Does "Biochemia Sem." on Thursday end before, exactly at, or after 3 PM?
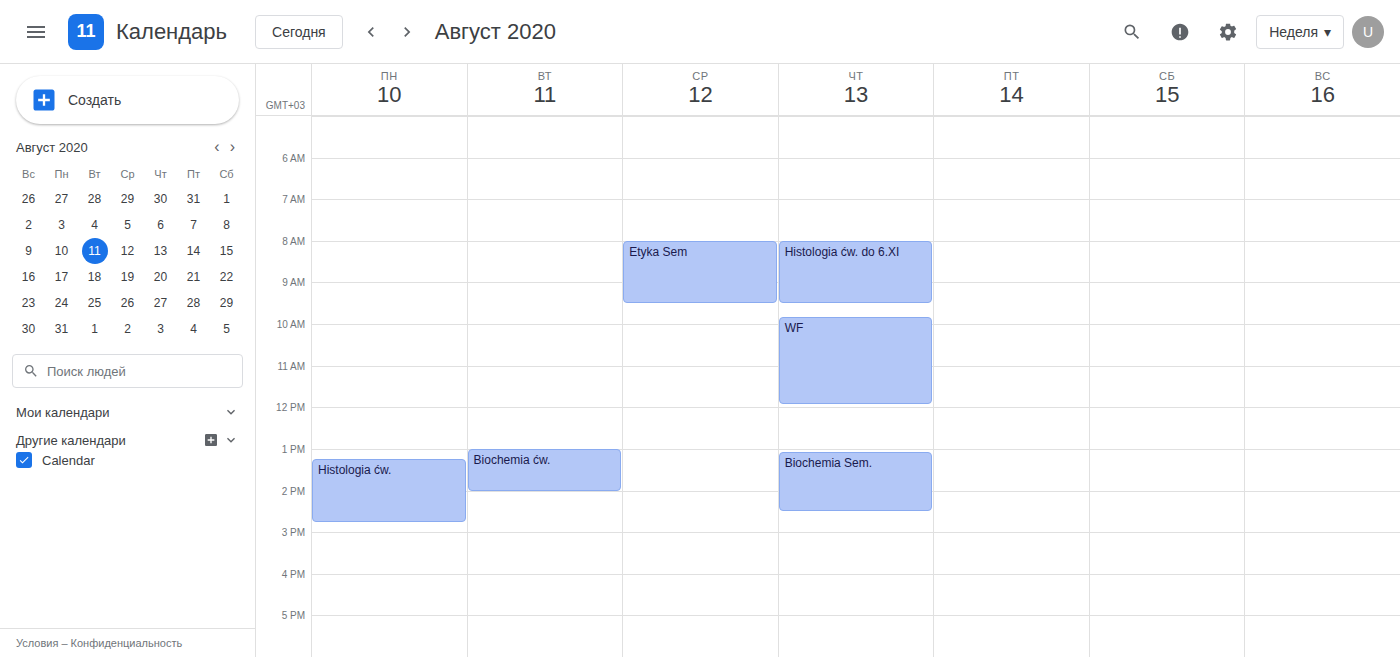
2:30 PM -- before 3 PM, 30 minutes above the 3 PM line.